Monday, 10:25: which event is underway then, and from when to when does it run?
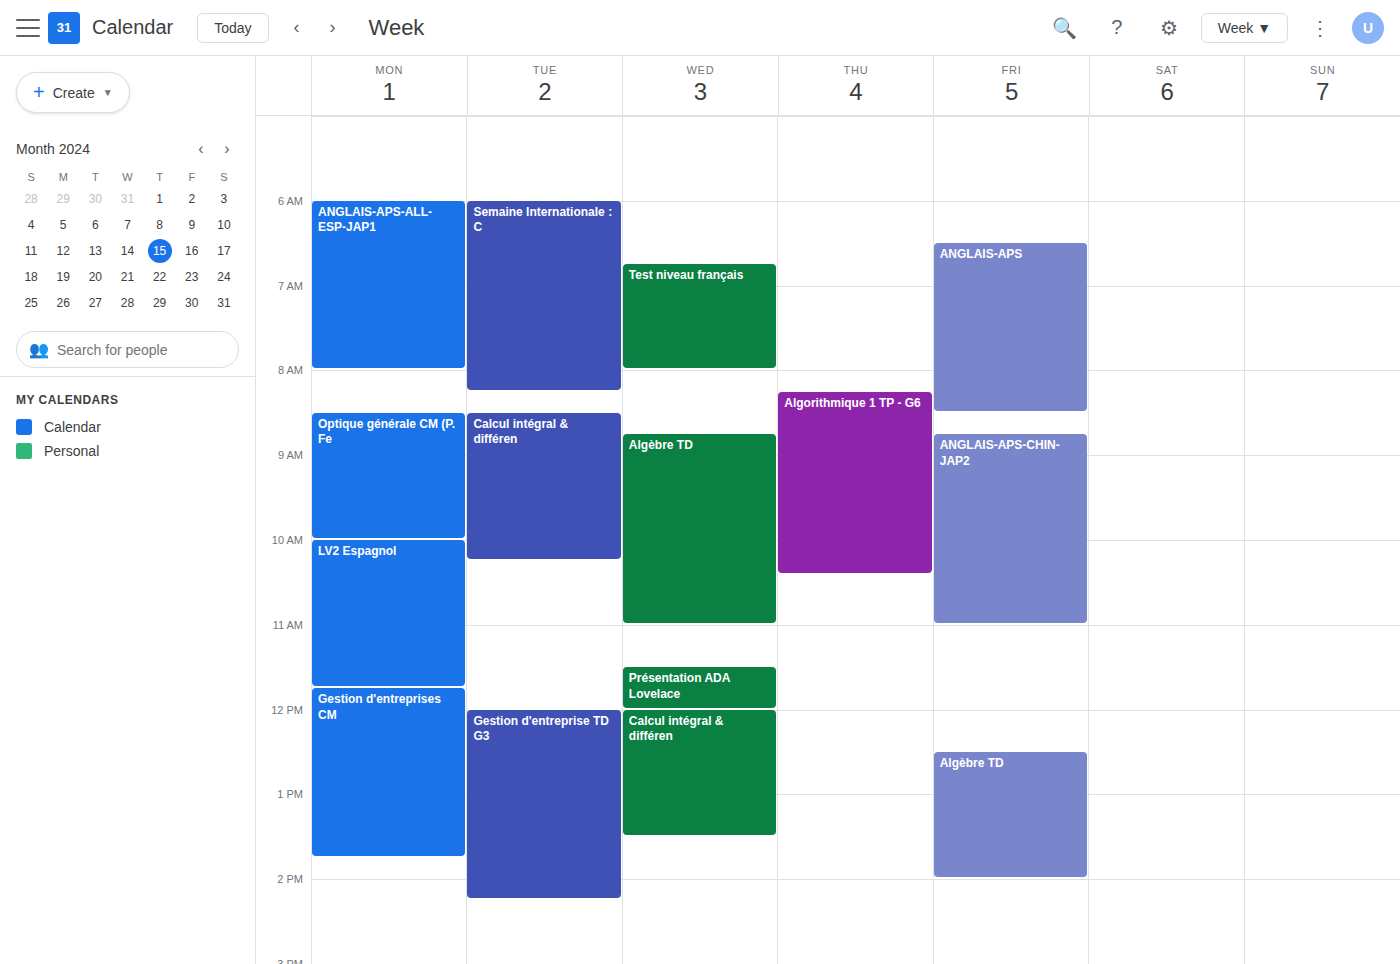
"LV2 Espagnol", 10:00 to 11:45